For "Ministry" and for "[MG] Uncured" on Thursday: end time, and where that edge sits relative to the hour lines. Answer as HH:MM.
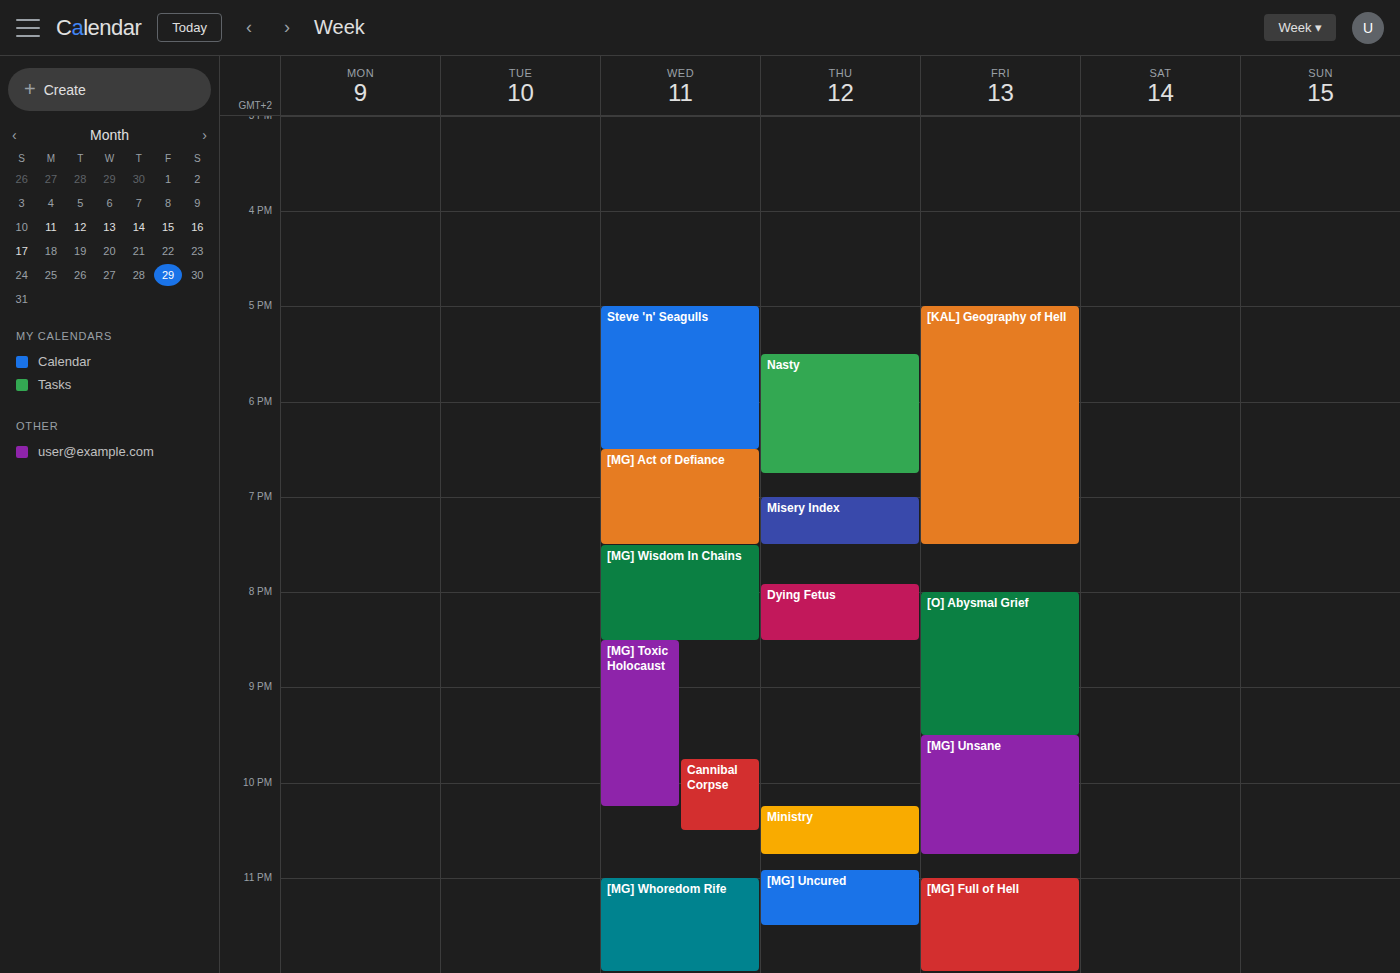
"Ministry": 22:45, neither: three quarters of the way from the 22:00 line to the 23:00 line. "[MG] Uncured": 23:30, halfway between the 23:00 and 24:00 lines.